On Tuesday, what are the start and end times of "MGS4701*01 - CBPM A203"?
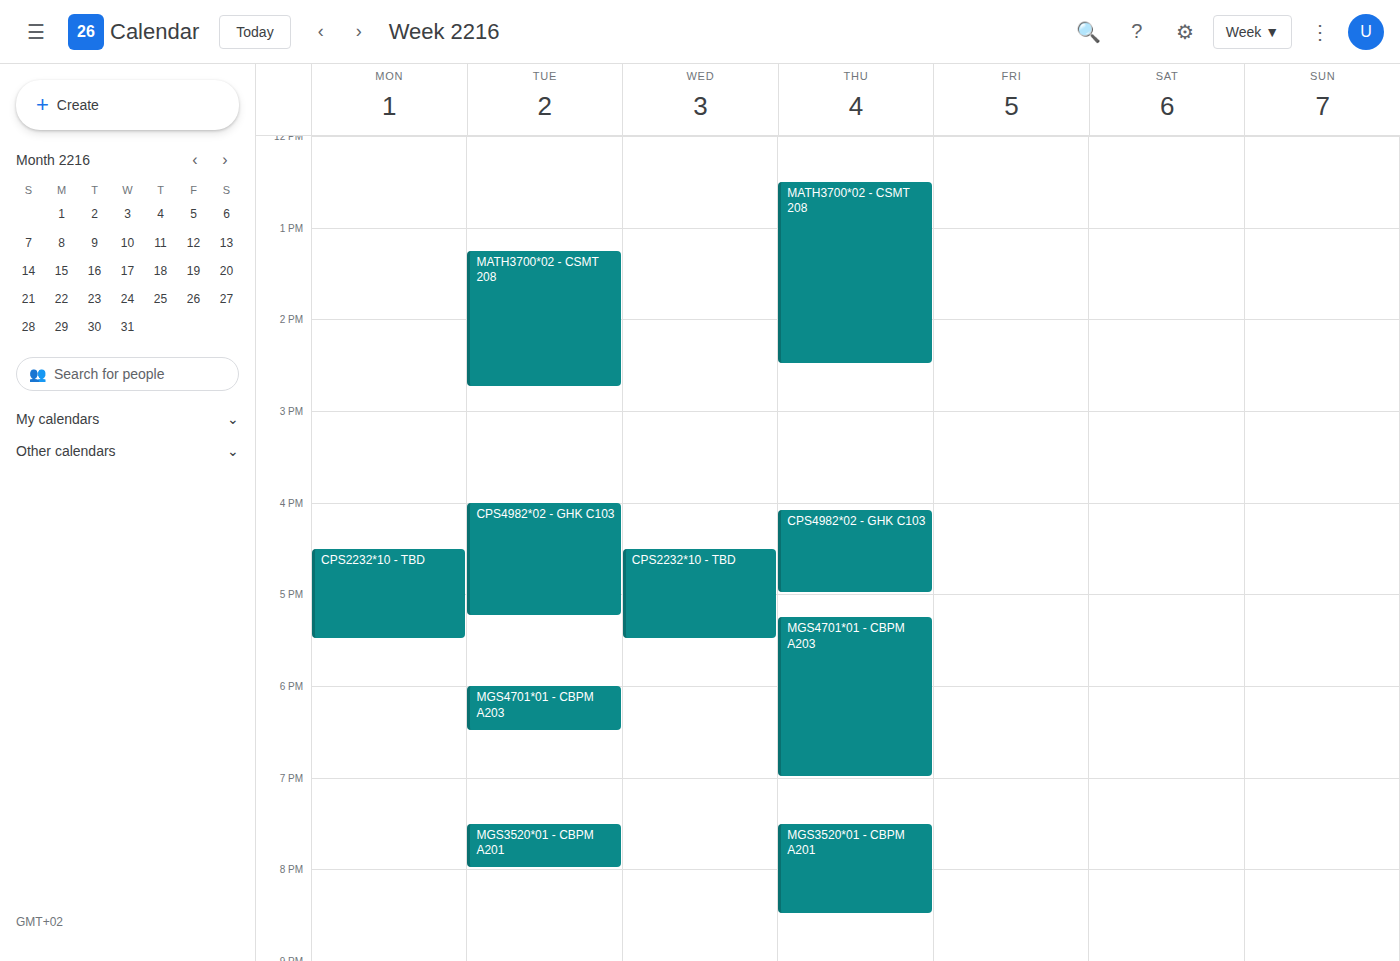
6:00 PM to 6:30 PM